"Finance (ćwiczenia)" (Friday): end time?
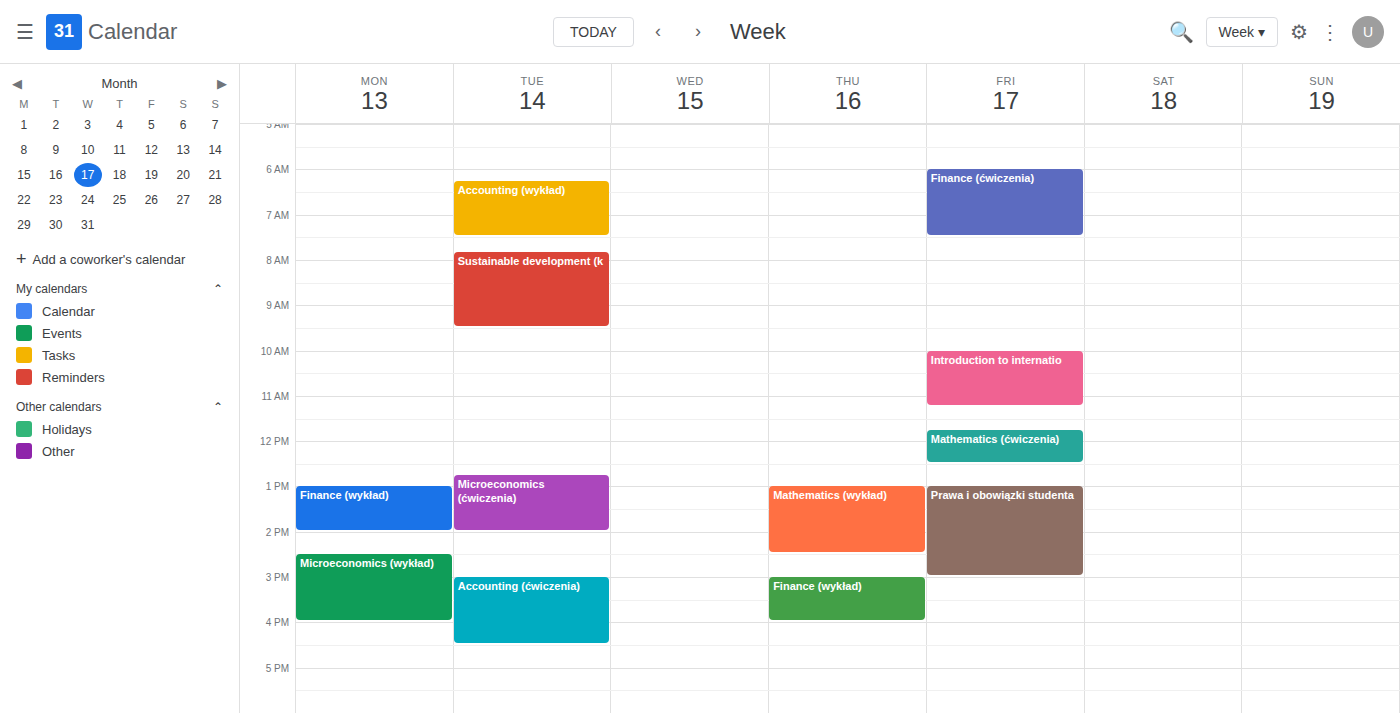
7:30 AM